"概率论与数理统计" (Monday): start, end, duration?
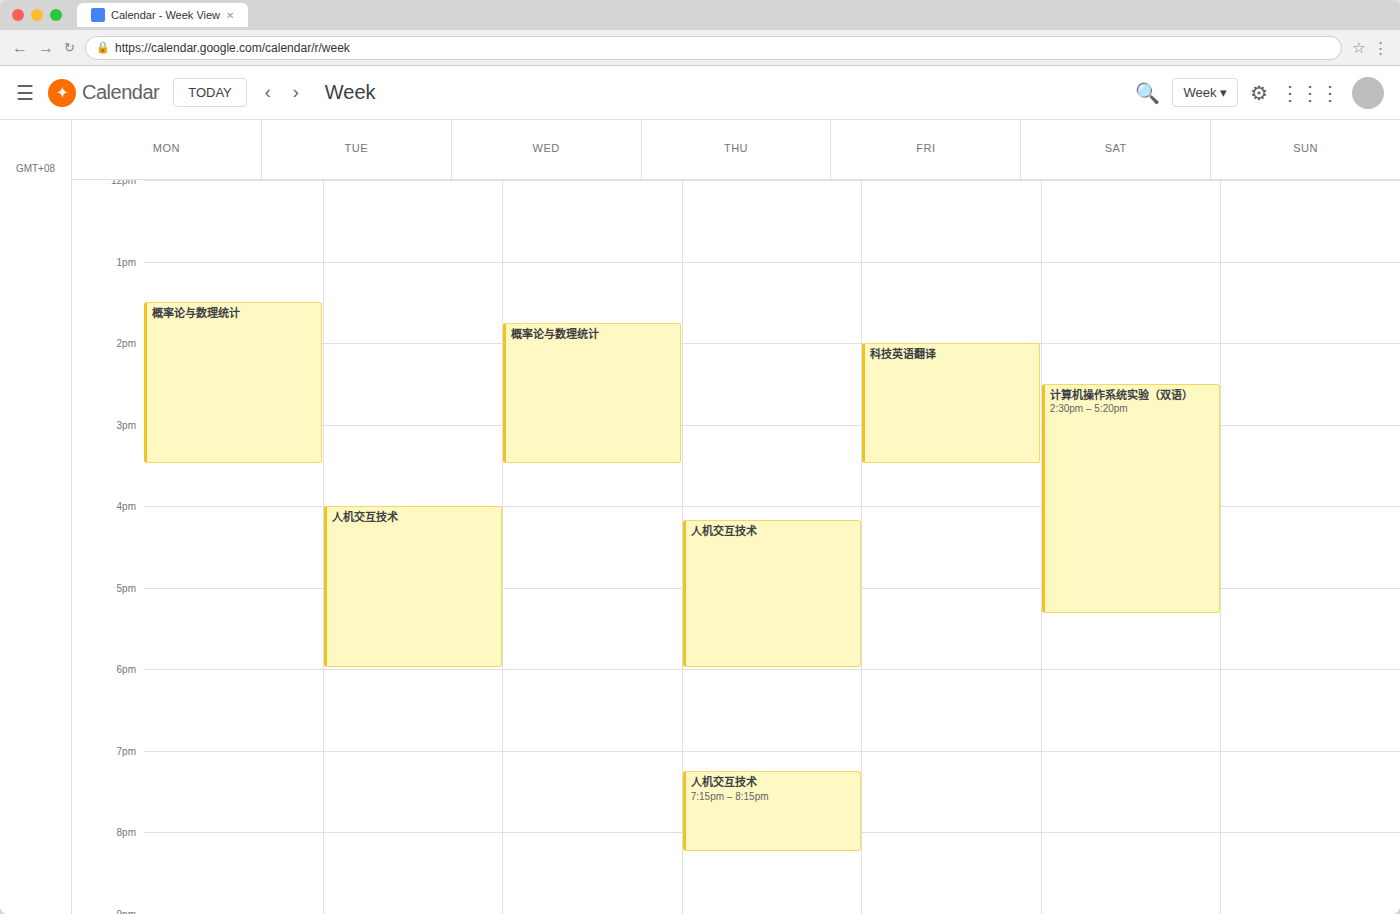
1:30 PM to 3:30 PM, 2 hours